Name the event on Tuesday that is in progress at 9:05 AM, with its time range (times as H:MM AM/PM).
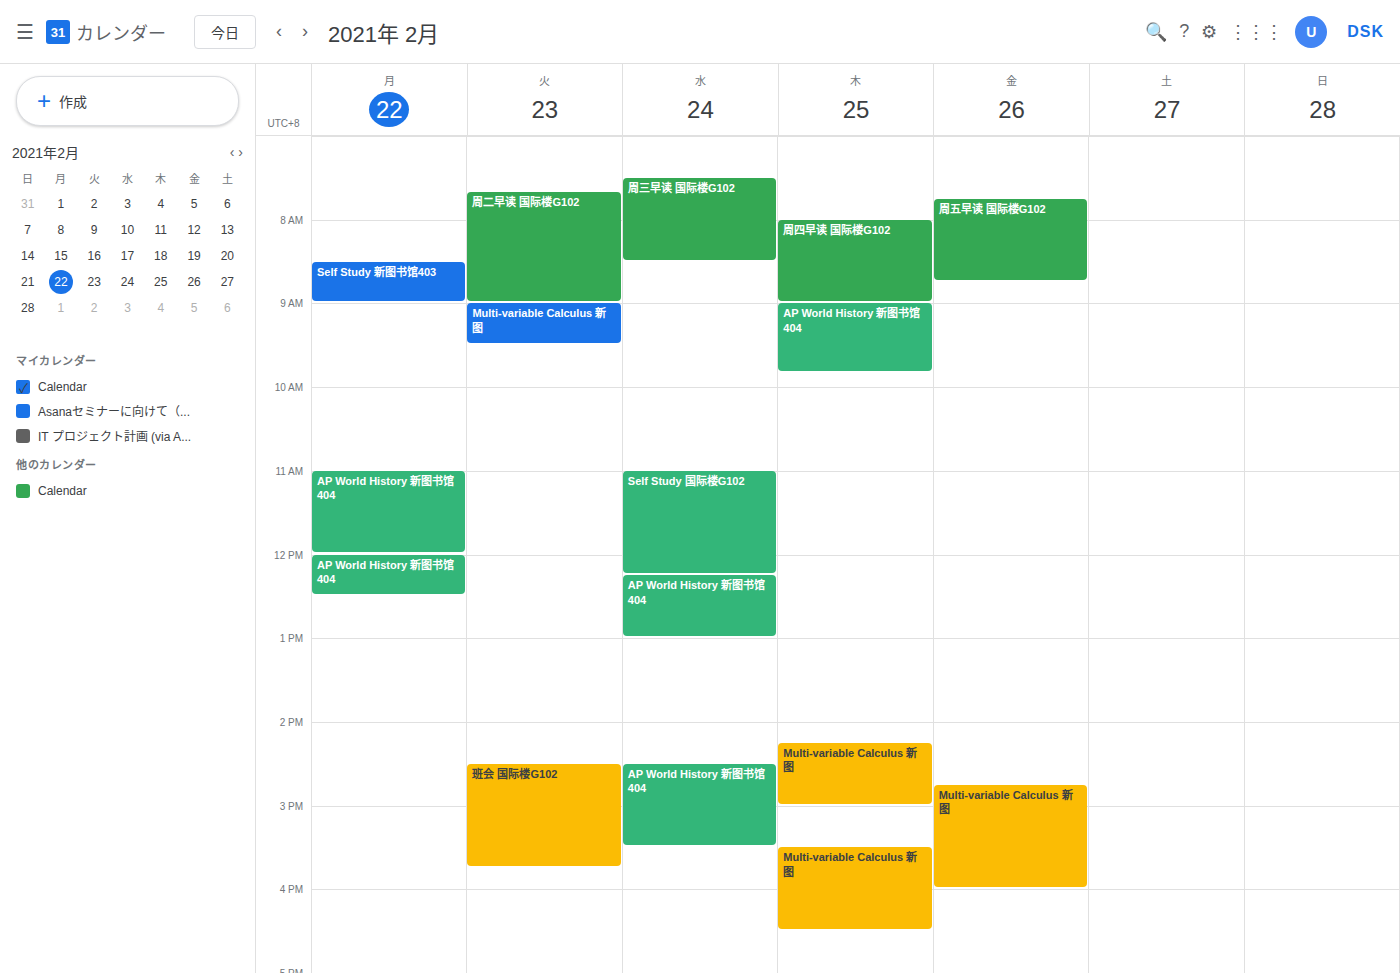
"Multi-variable Calculus 新图", 9:00 AM to 9:30 AM